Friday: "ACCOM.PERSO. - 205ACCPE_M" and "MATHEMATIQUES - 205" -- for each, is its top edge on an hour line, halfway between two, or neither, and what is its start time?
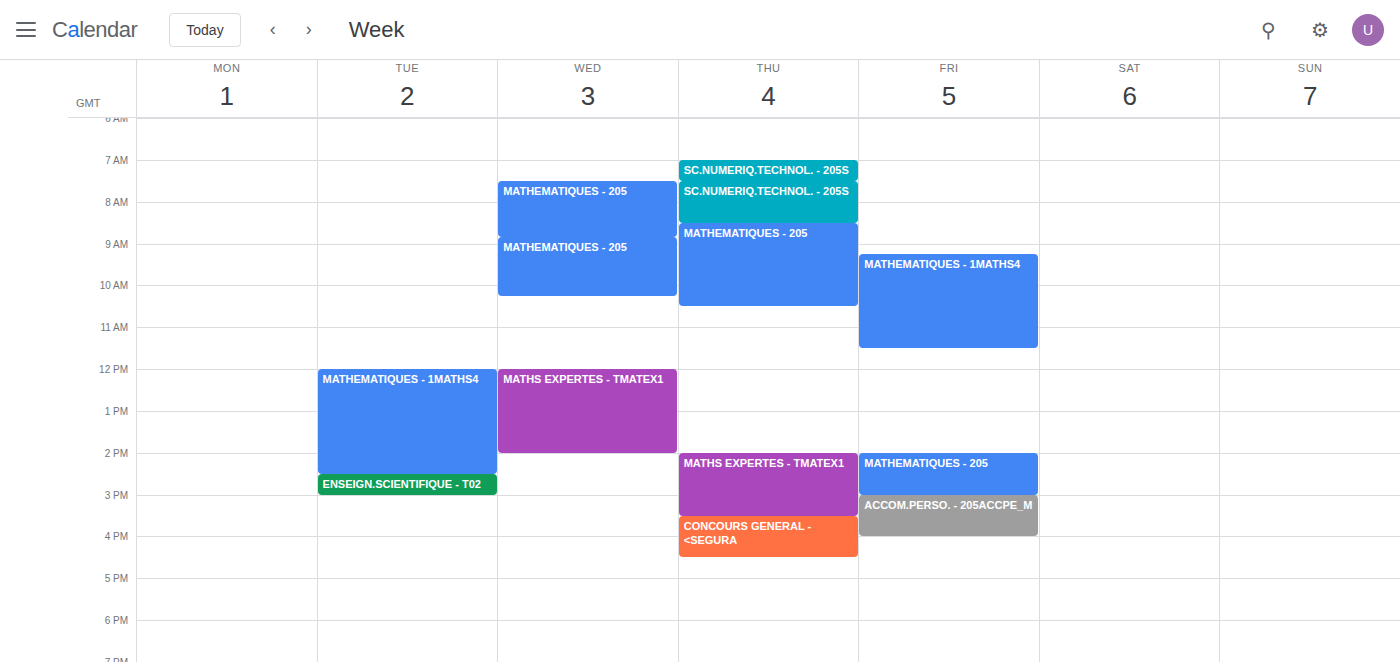
"ACCOM.PERSO. - 205ACCPE_M": 15:00, exactly on the 15:00 line. "MATHEMATIQUES - 205": 14:00, exactly on the 14:00 line.